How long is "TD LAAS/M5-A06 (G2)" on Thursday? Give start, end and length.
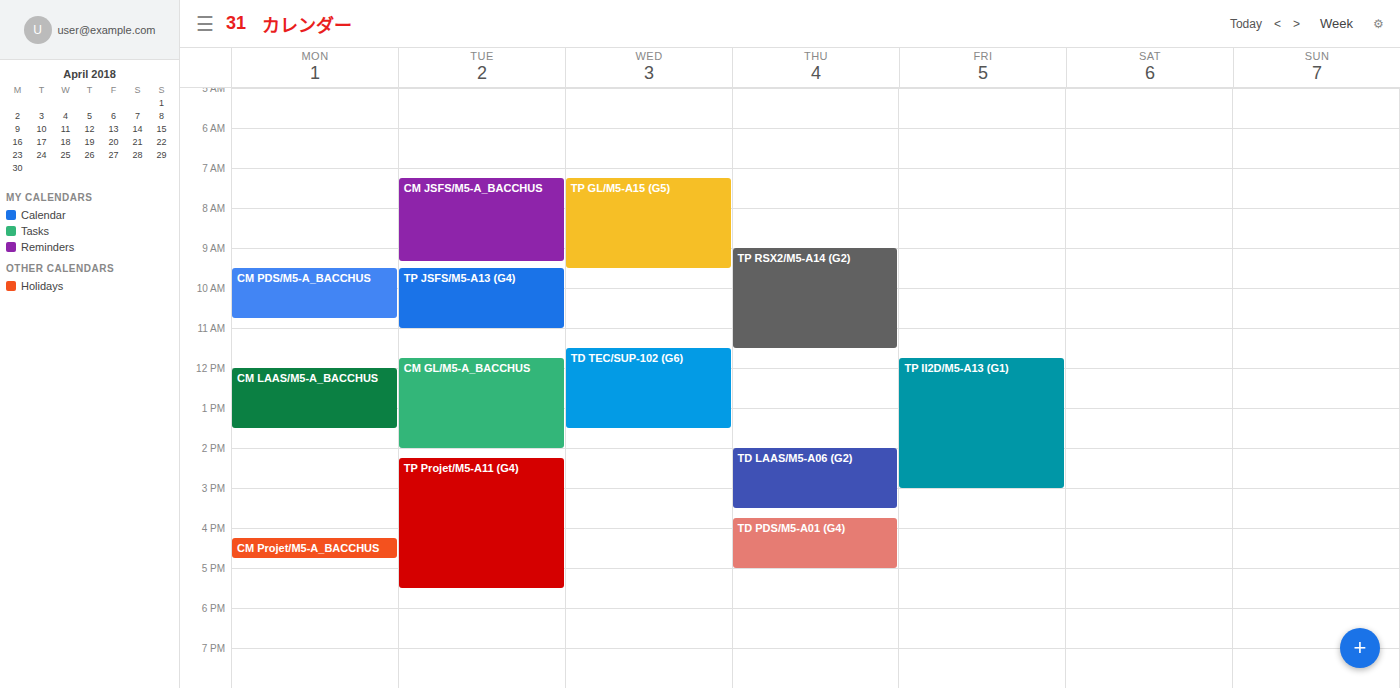
14:00 to 15:30, 1 hour 30 minutes